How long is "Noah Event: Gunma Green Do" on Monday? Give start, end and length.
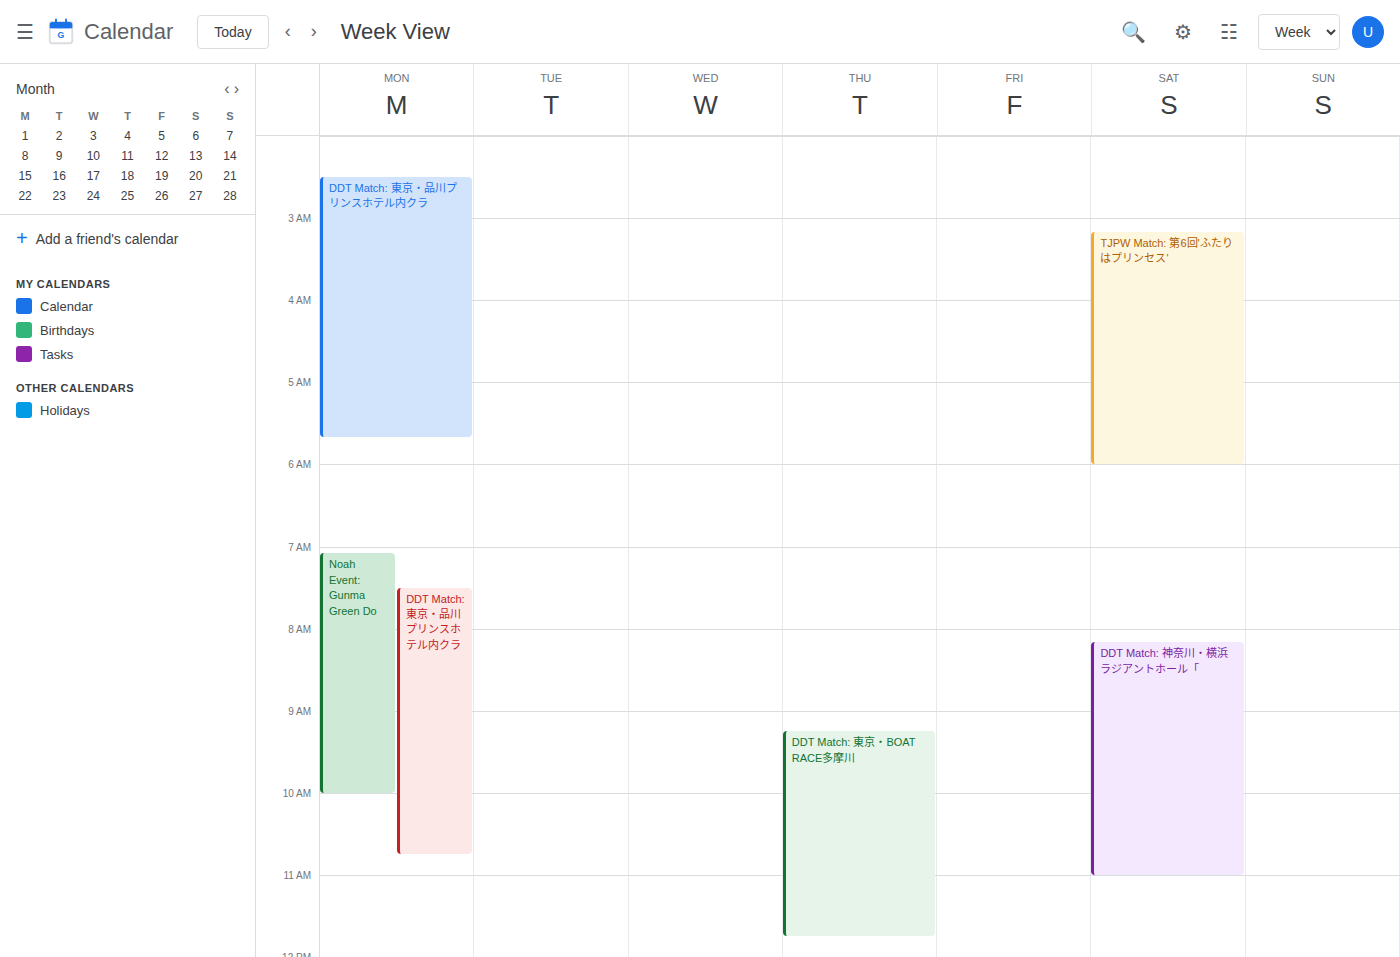
7:05 AM to 10:00 AM, 2 hours 55 minutes